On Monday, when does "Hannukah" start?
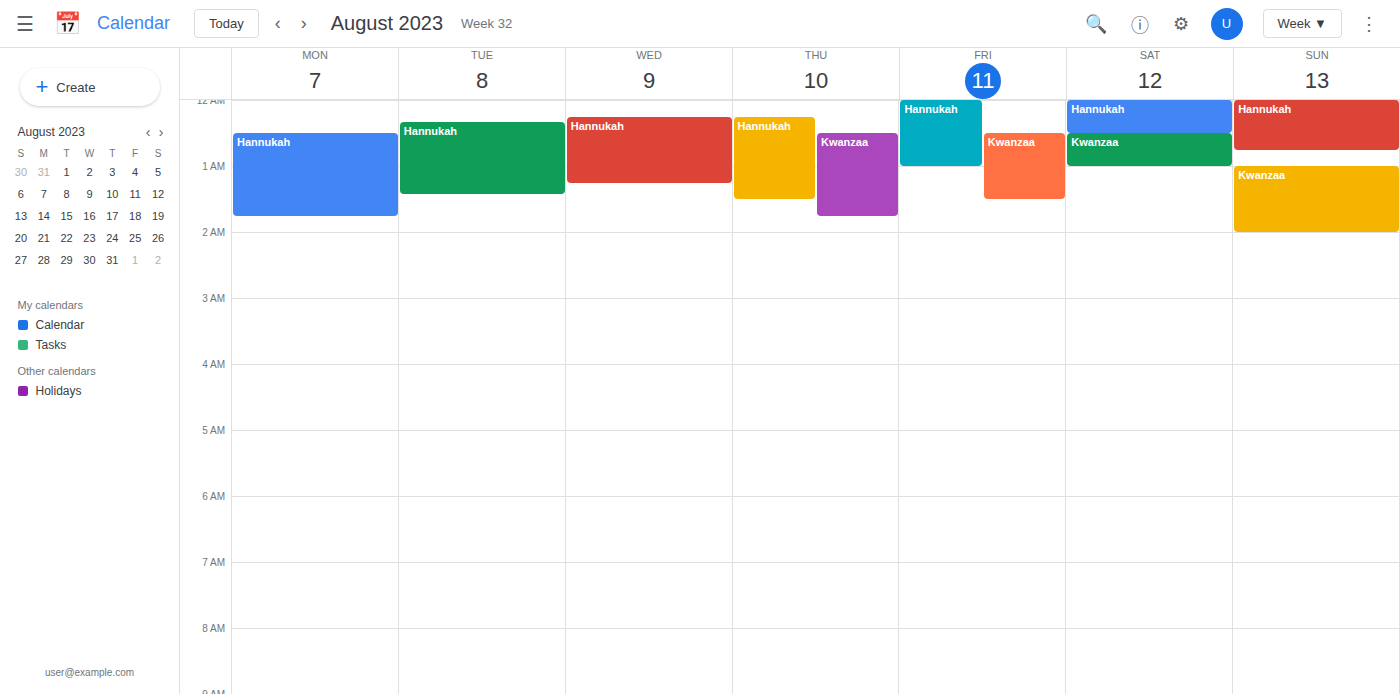
12:30 AM